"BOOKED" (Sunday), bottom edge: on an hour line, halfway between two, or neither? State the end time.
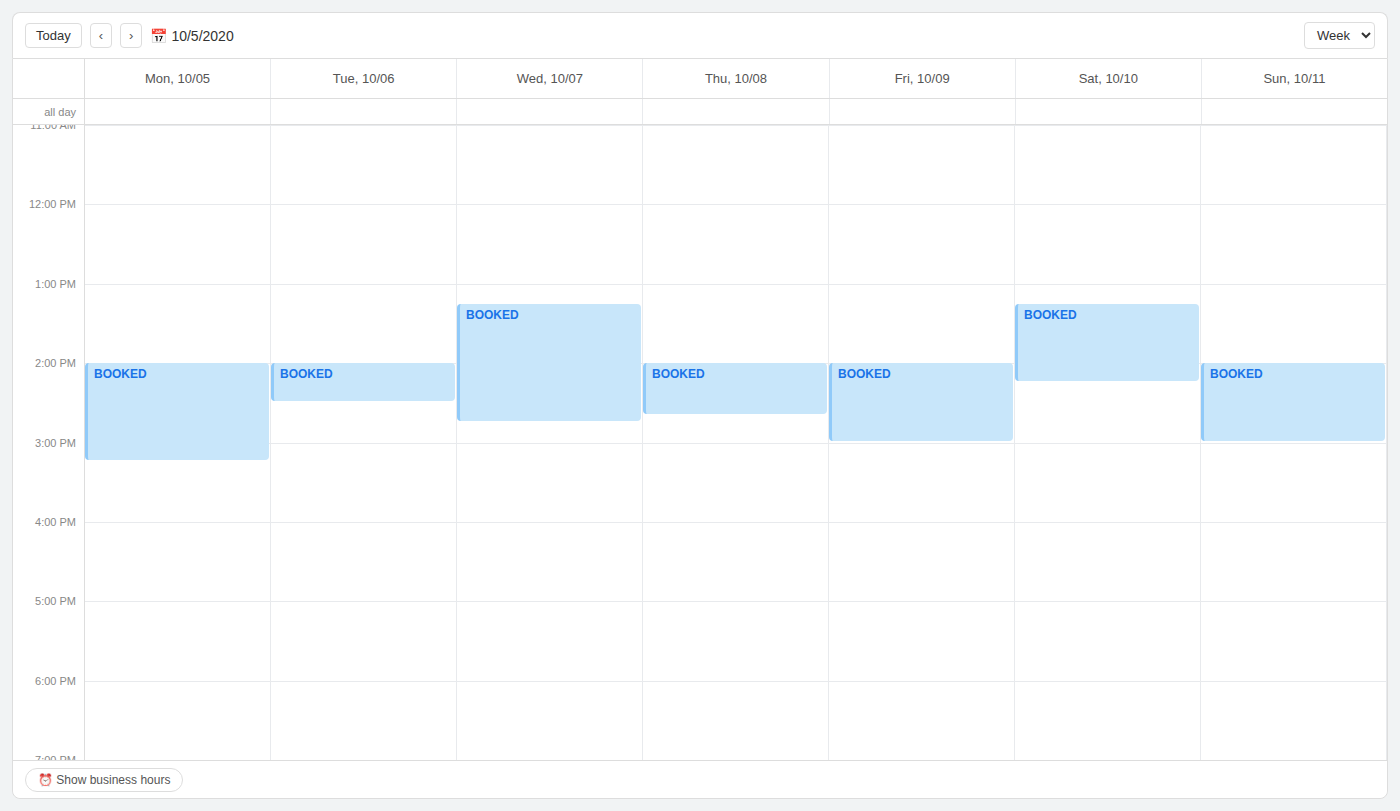
3:00 PM -- exactly on the 3 PM line.